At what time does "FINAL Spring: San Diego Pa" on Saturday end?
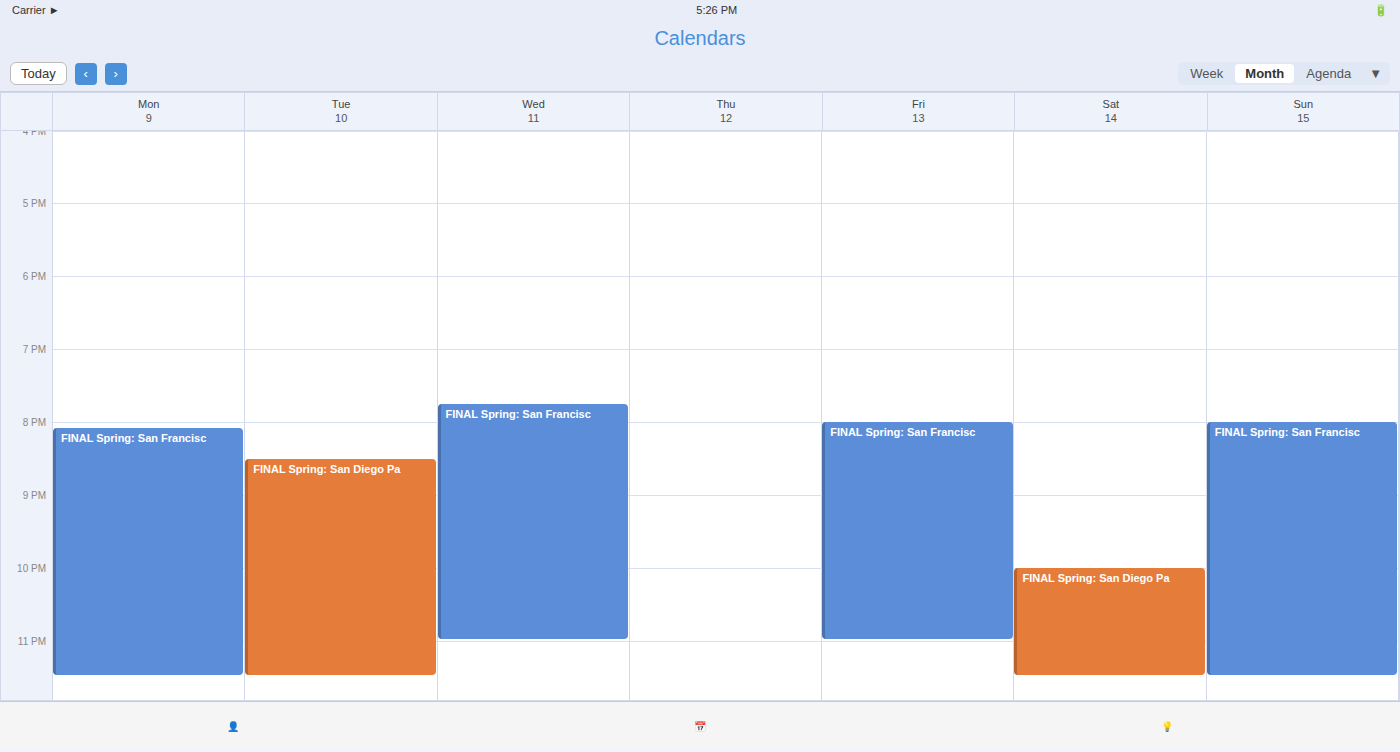
11:30 PM